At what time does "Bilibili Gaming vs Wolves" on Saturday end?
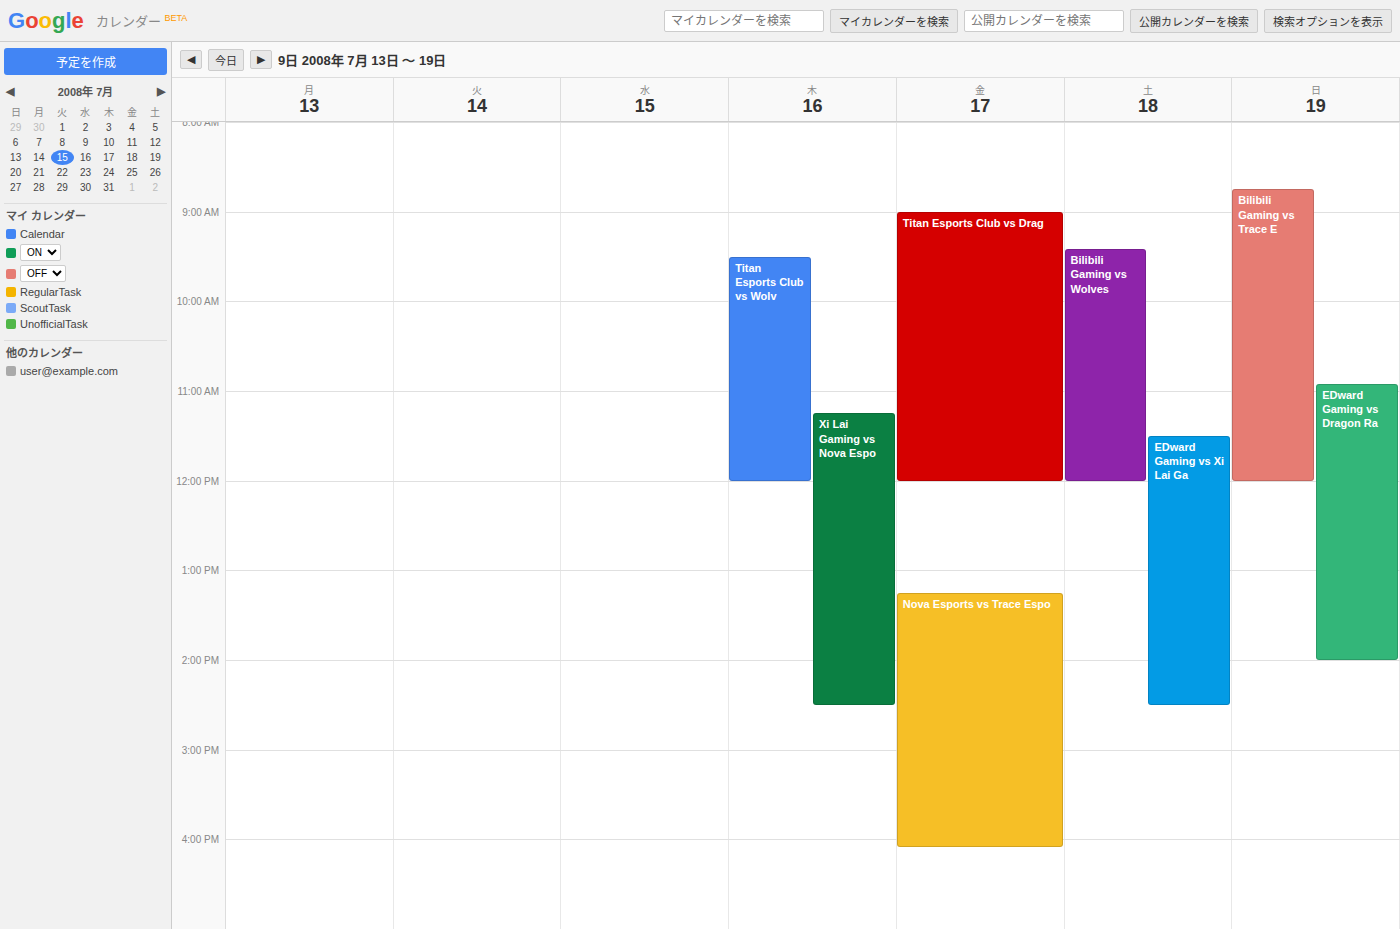
12:00 PM